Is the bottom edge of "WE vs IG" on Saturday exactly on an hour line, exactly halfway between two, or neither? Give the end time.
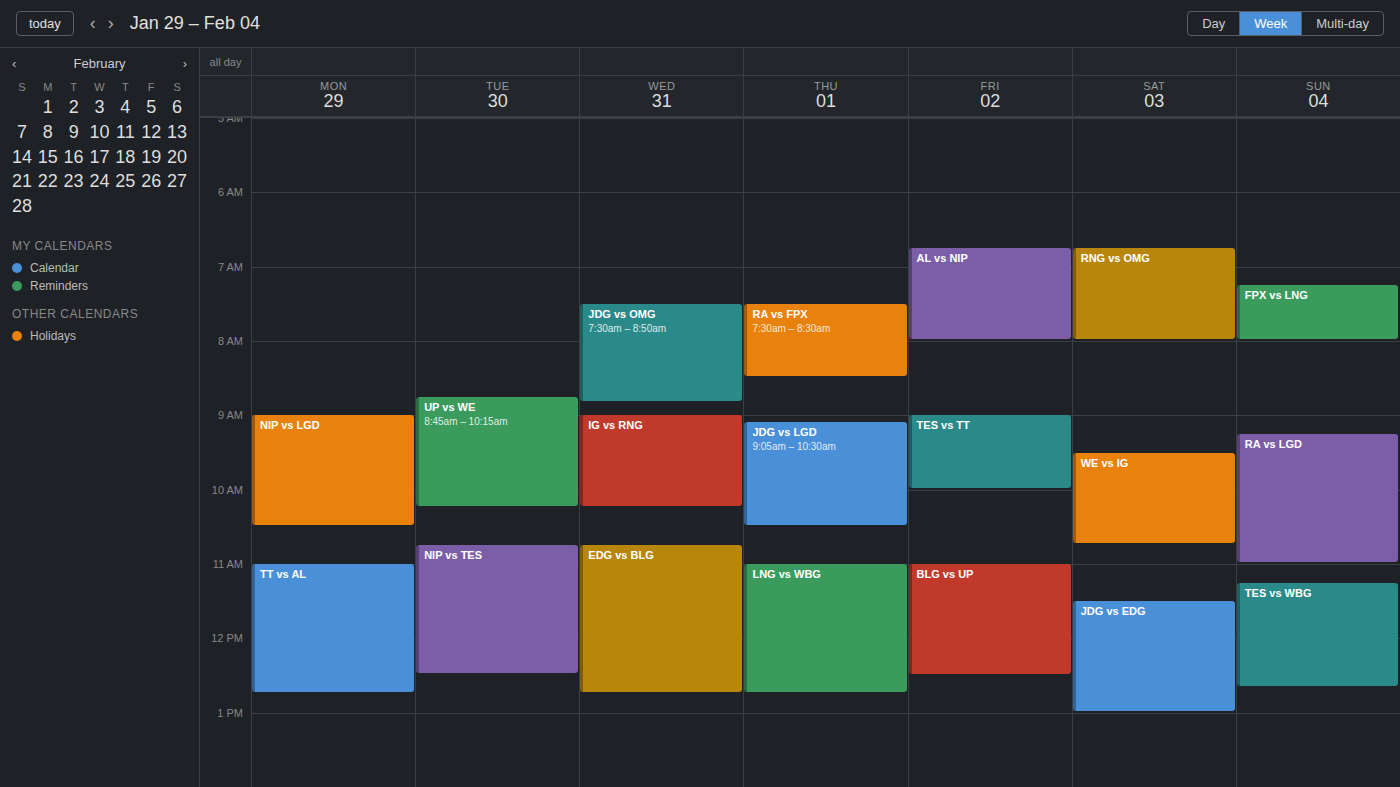
10:45 AM -- neither: three quarters of the way from the 10 AM line to the 11 AM line.